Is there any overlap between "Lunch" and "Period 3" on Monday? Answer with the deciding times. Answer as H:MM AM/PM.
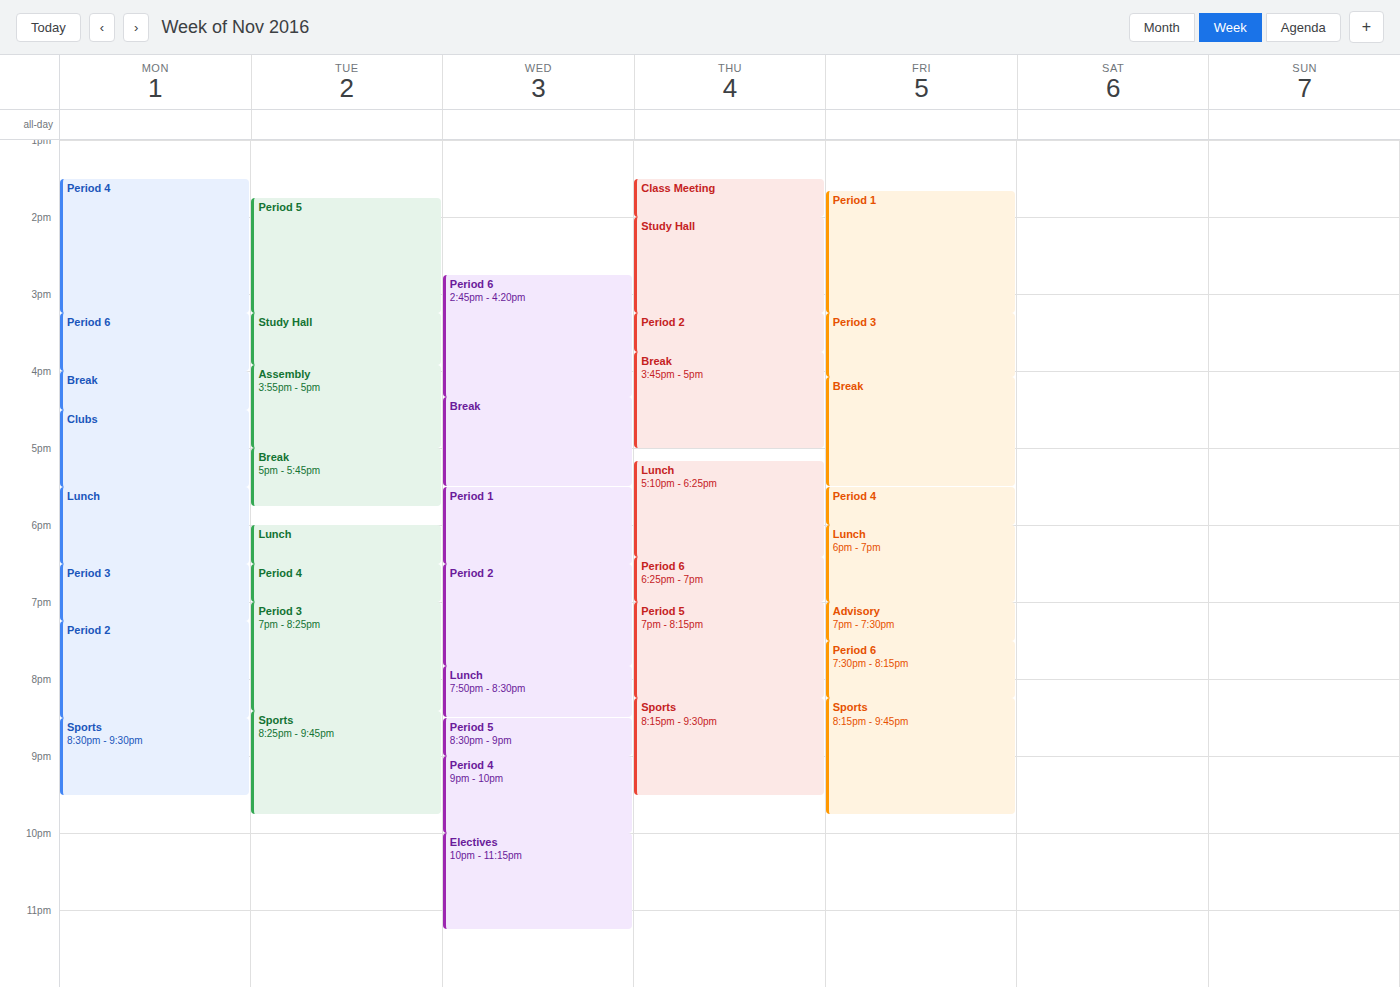
"Lunch" ends at 6:30 PM, exactly when "Period 3" starts -- they touch but do not overlap.